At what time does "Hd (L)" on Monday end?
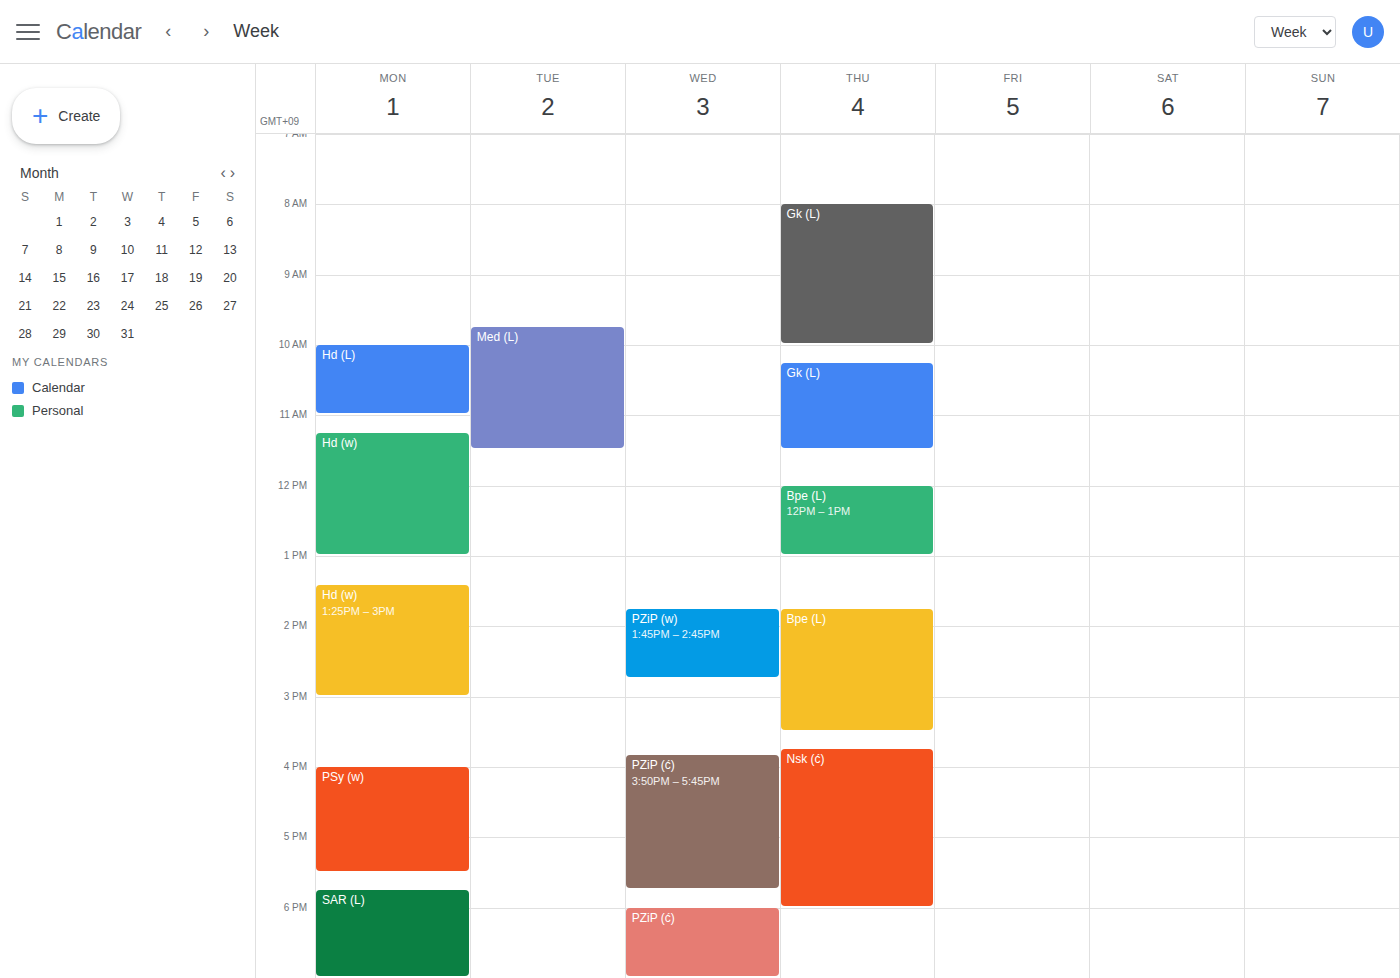
11:00 AM